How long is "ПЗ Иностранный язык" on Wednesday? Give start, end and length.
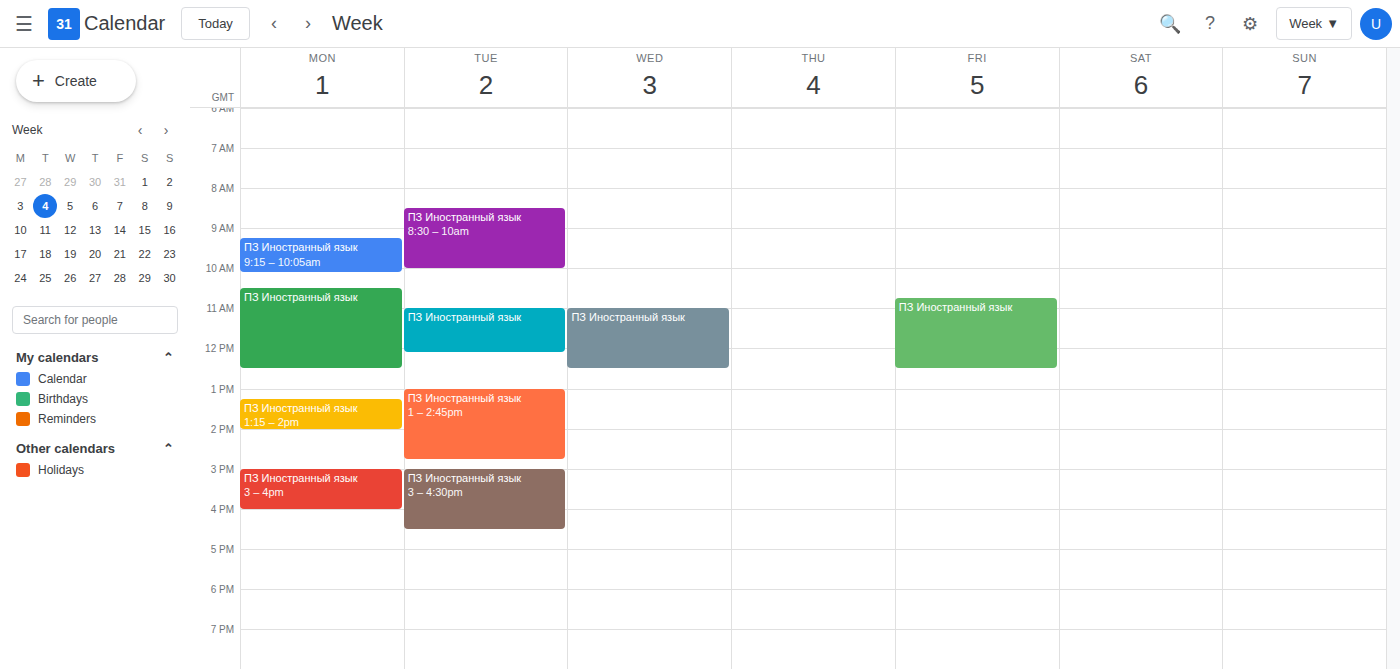
11:00 AM to 12:30 PM, 1 hour 30 minutes